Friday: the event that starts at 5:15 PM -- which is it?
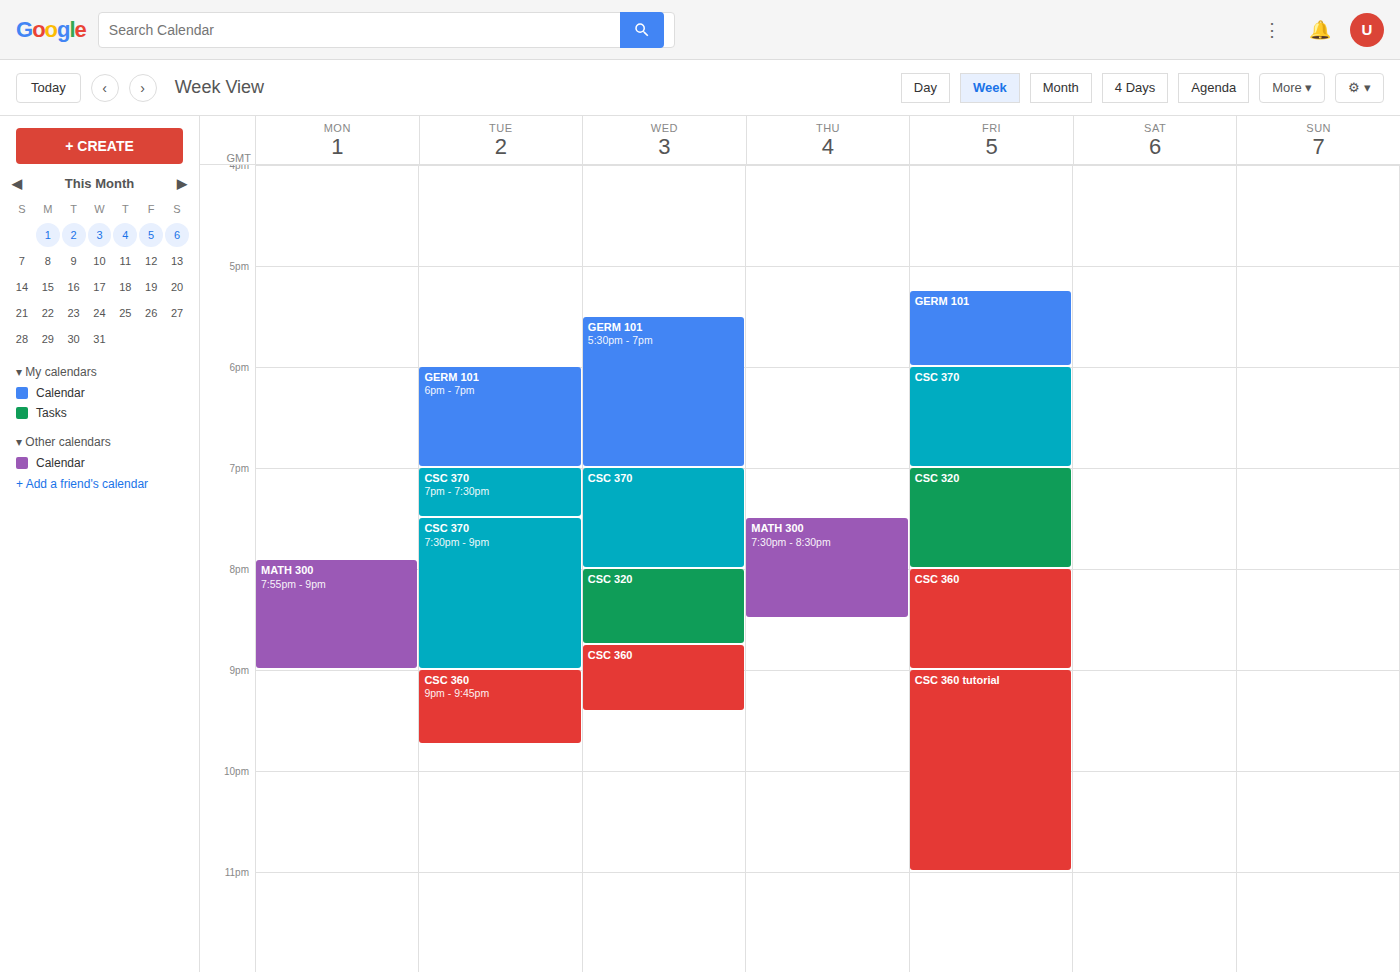
"GERM 101"